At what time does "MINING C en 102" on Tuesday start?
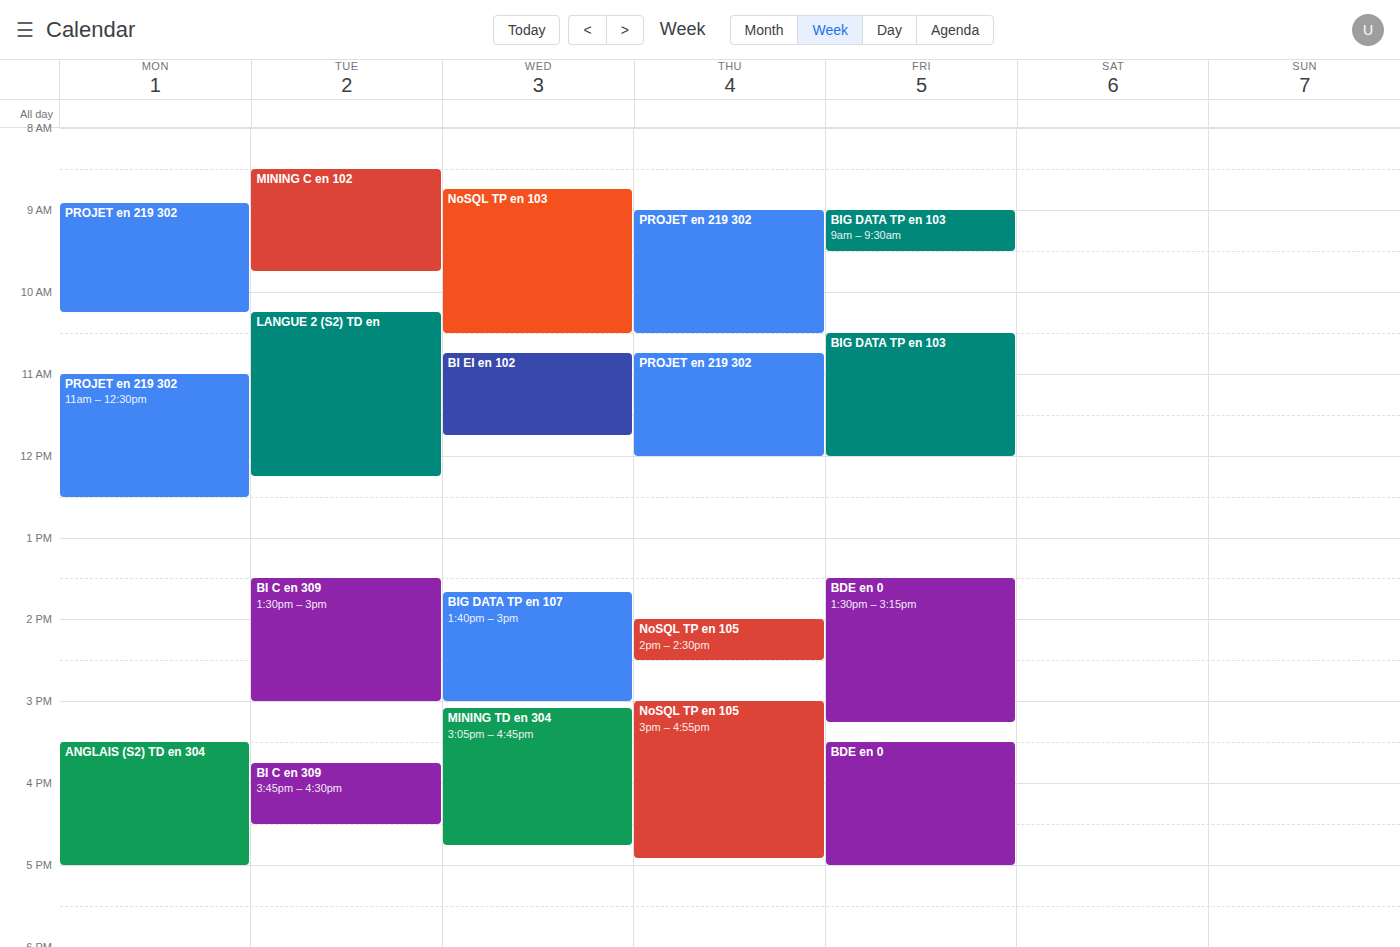
8:30 AM